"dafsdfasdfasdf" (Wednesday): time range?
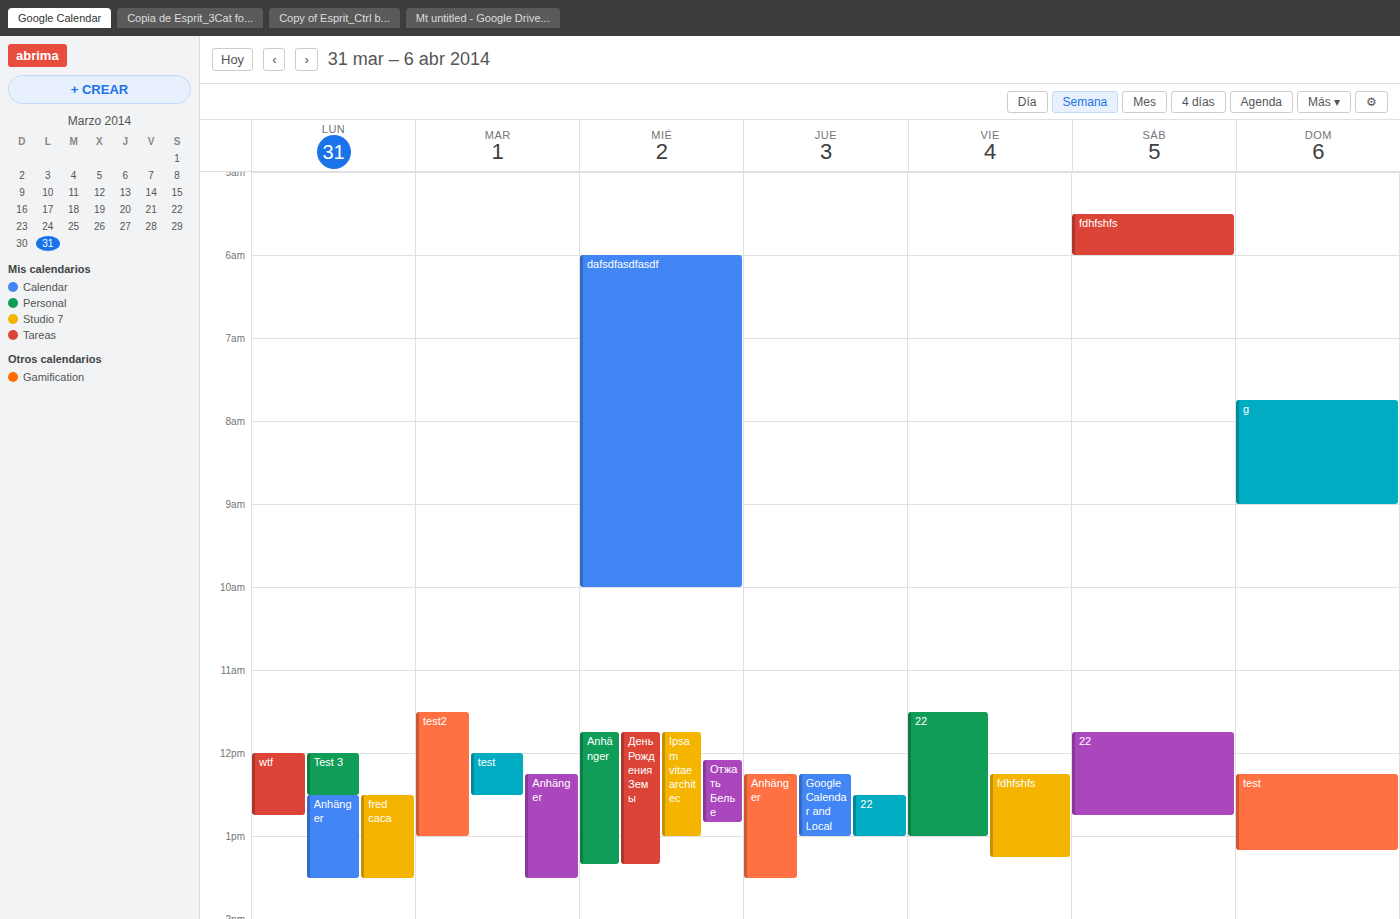
06:00 to 10:00